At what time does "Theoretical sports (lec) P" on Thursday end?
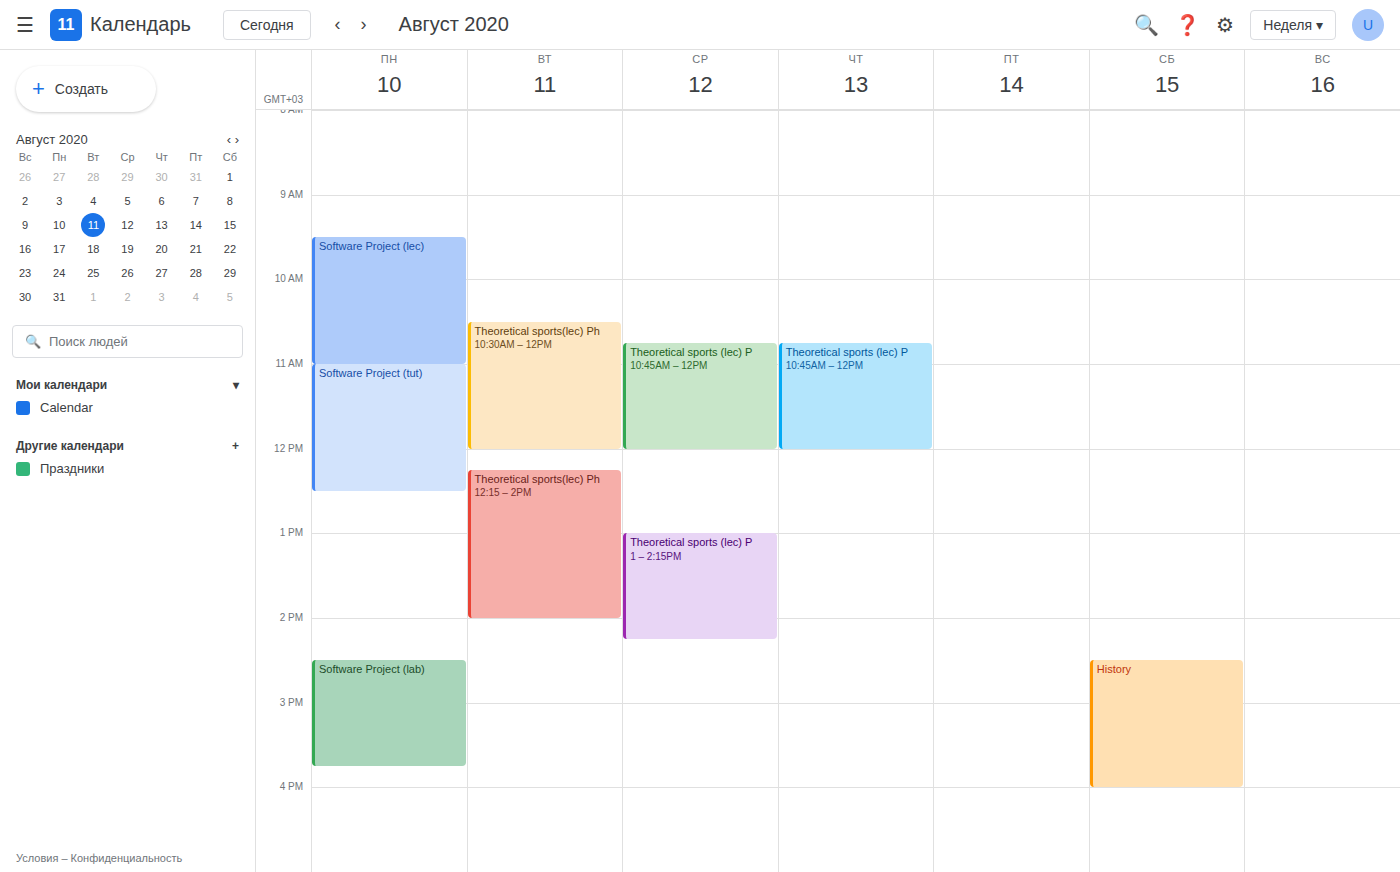
12:00 PM